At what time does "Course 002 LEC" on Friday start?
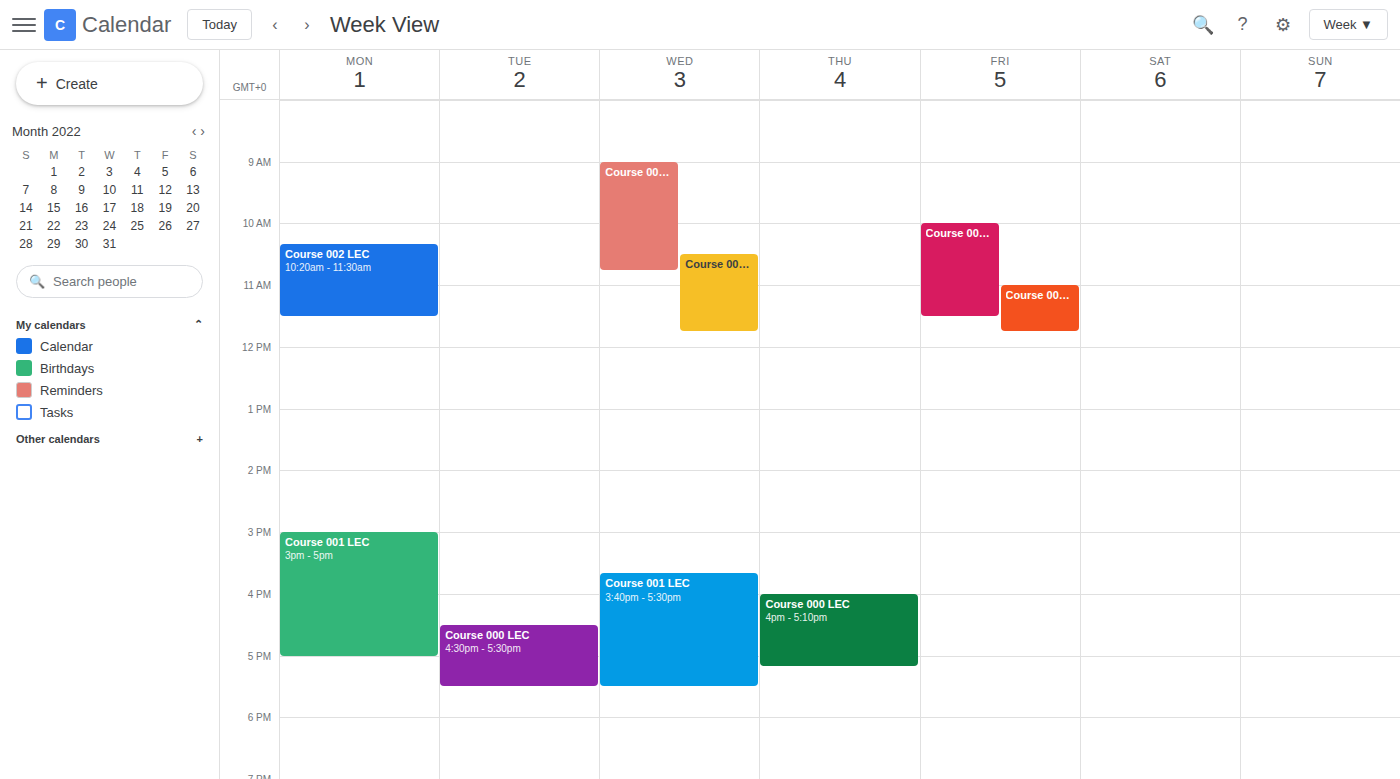
11:00 AM